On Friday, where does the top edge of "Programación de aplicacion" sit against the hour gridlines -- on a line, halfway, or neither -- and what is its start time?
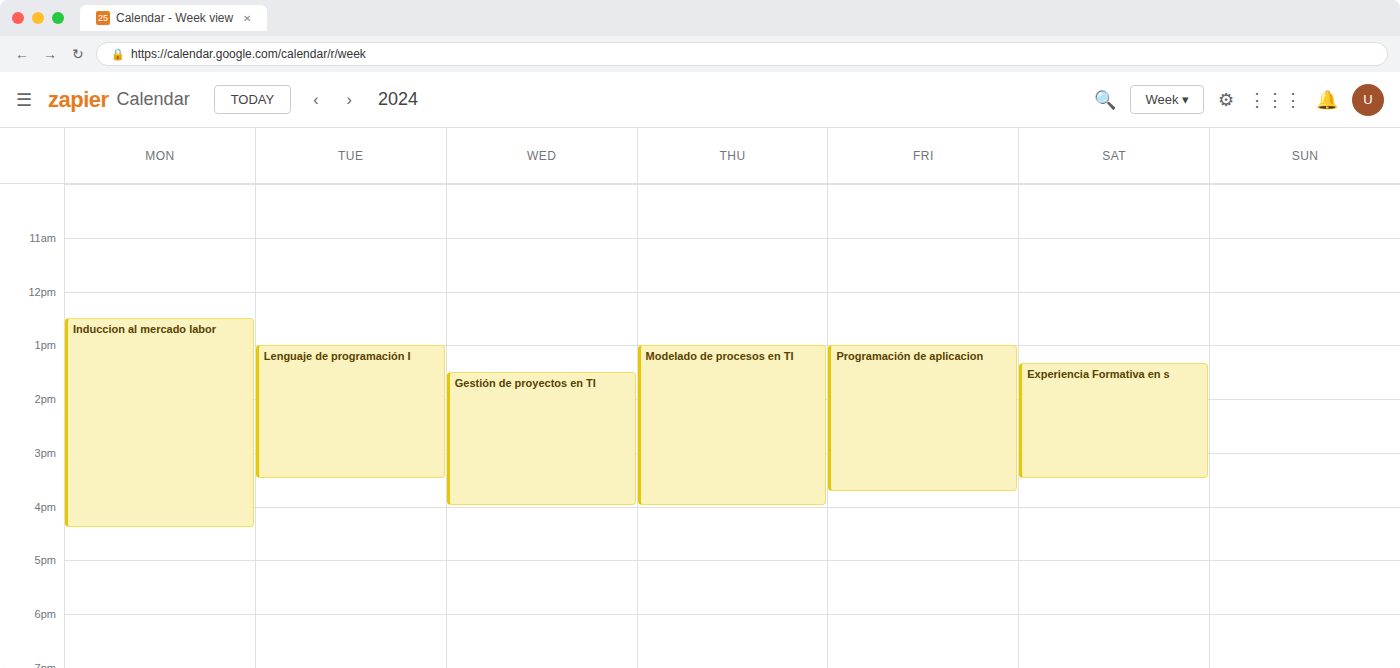
1:00 PM -- exactly on the 1 PM line.